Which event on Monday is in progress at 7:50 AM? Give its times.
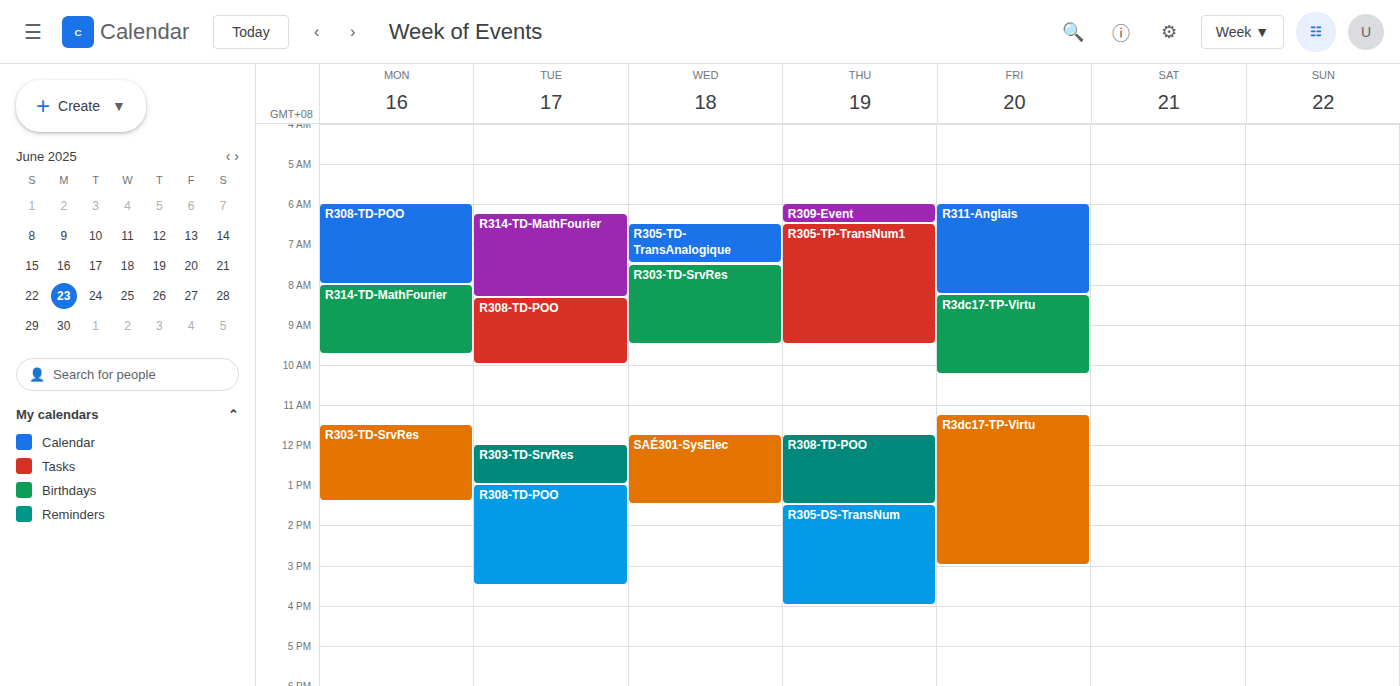
"R308-TD-POO", 6:00 AM to 8:00 AM